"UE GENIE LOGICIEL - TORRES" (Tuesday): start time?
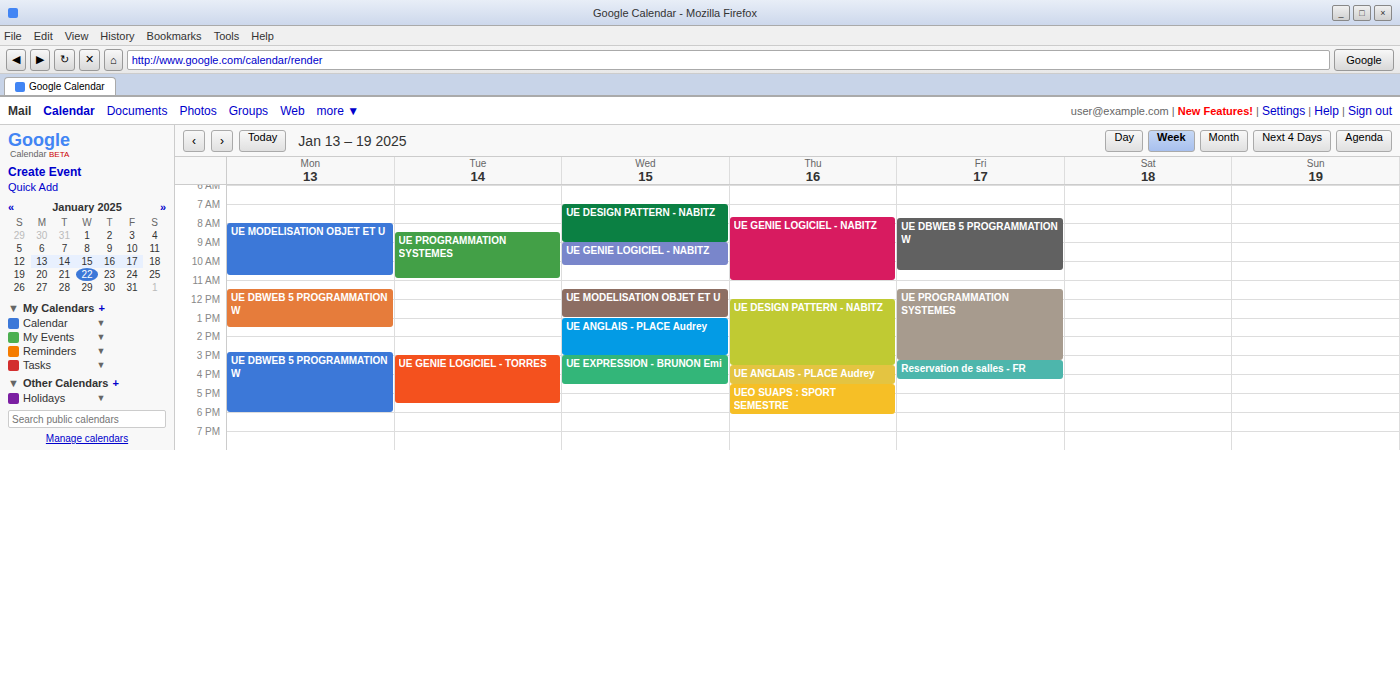
3:00 PM